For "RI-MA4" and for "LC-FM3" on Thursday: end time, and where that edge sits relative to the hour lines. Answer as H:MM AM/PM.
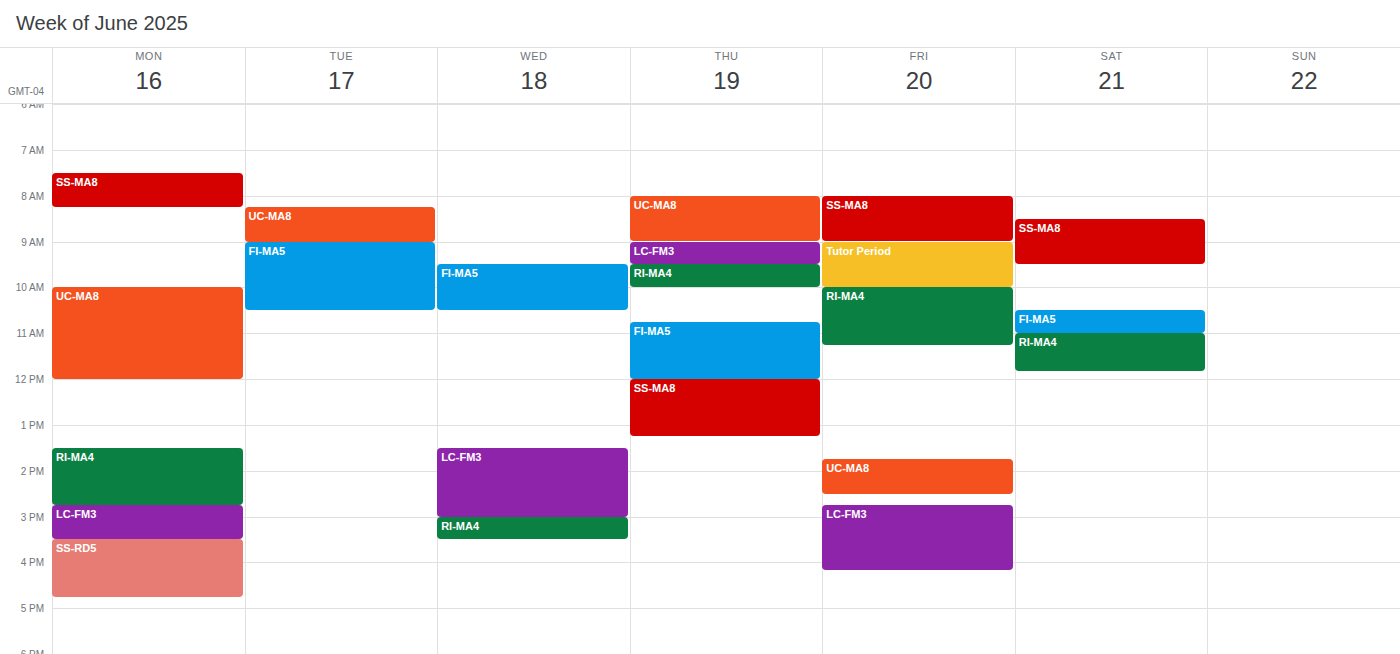
"RI-MA4": 10:00 AM, exactly on the 10 AM line. "LC-FM3": 9:30 AM, halfway between the 9 AM and 10 AM lines.